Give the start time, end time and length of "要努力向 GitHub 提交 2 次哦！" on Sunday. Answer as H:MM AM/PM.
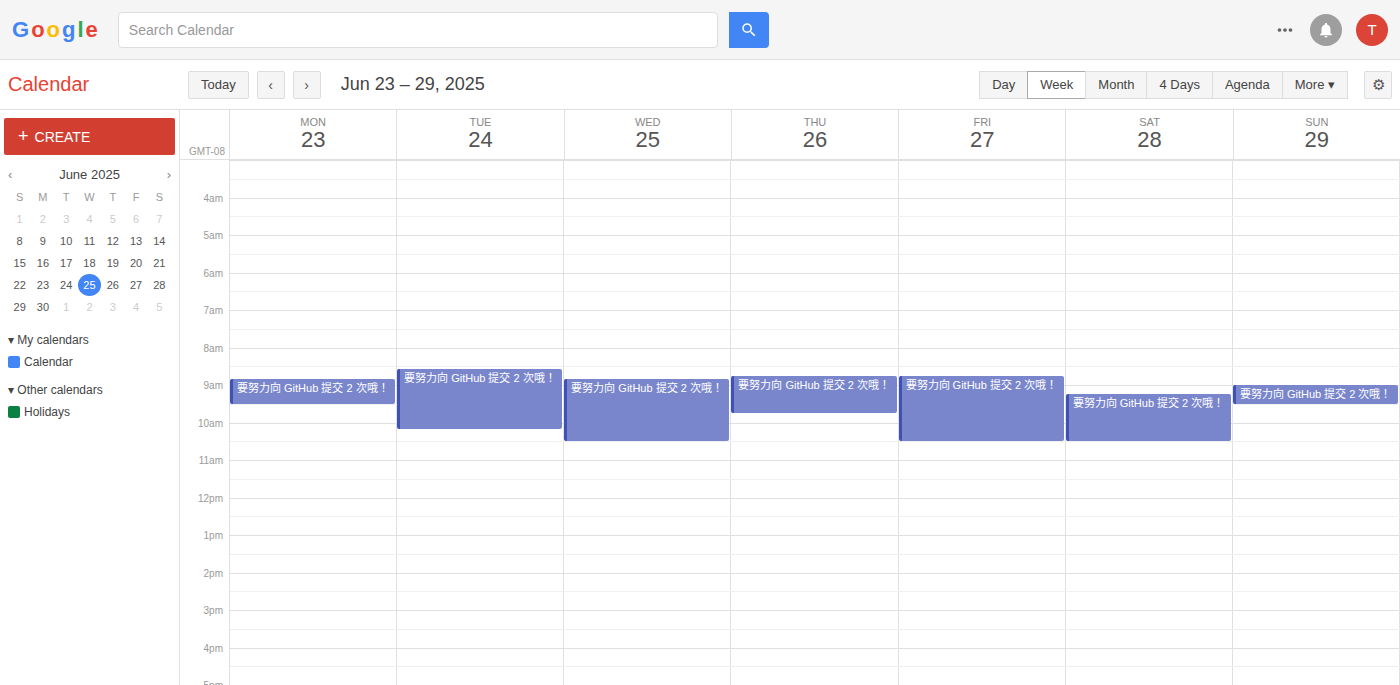
9:00 AM to 9:30 AM, 30 minutes